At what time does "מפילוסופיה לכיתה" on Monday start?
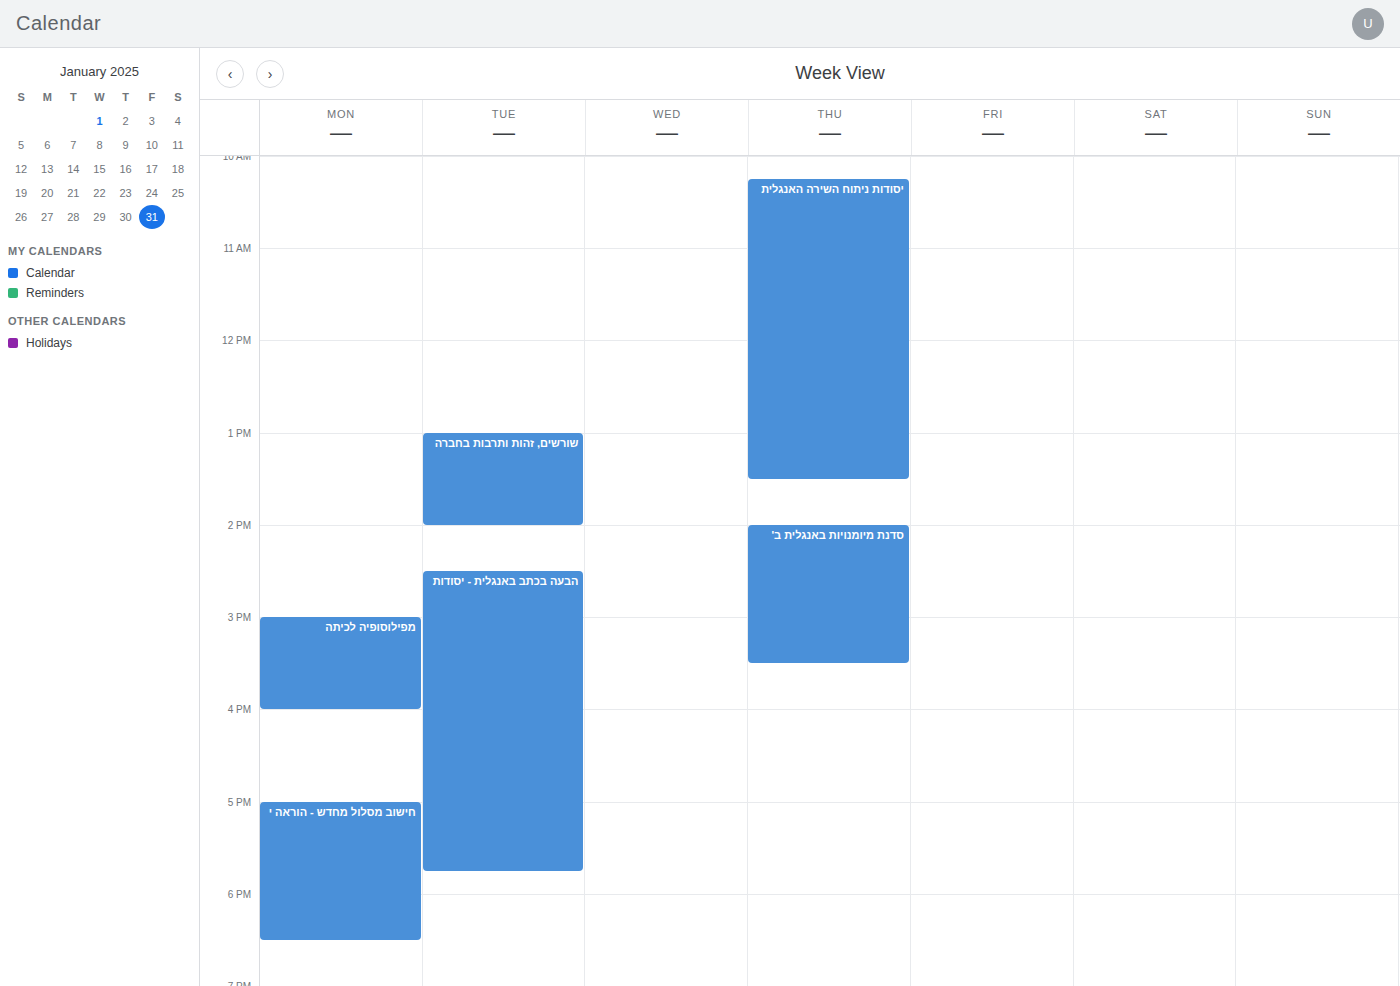
15:00